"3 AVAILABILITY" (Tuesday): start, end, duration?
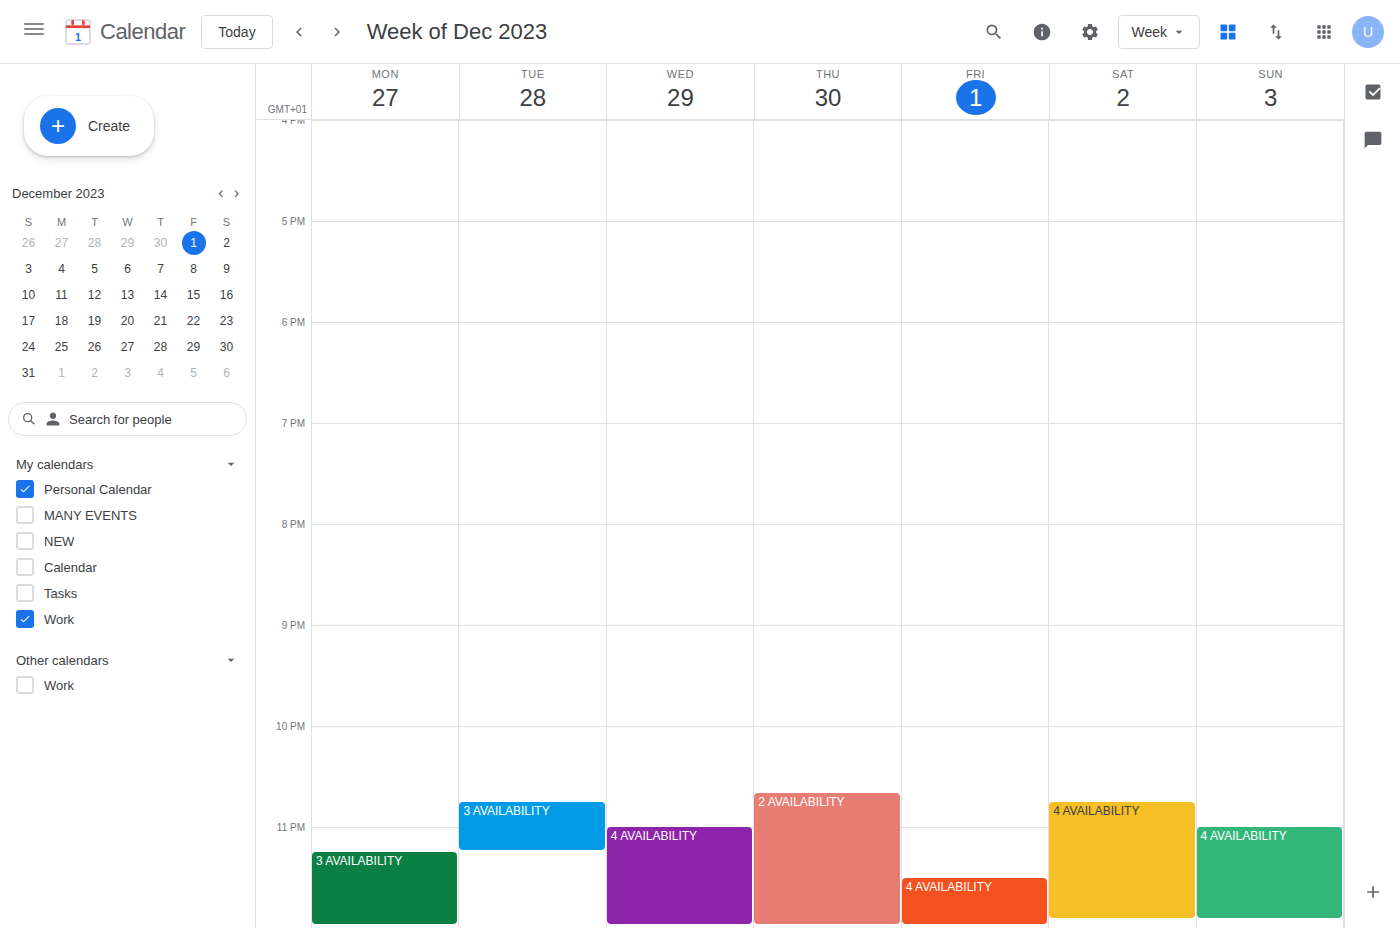
10:45 PM to 11:15 PM, 30 minutes